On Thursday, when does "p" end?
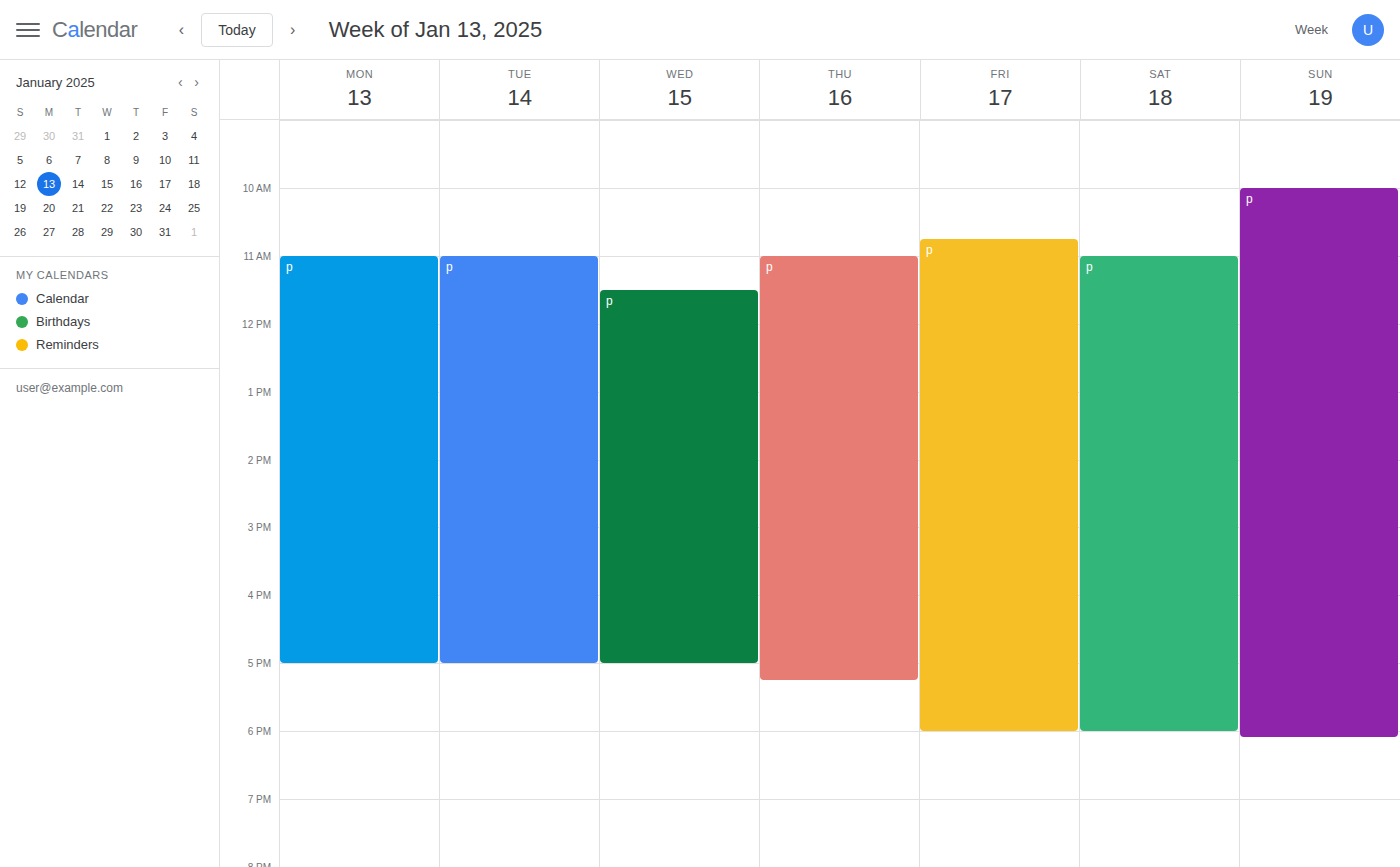
5:15 PM